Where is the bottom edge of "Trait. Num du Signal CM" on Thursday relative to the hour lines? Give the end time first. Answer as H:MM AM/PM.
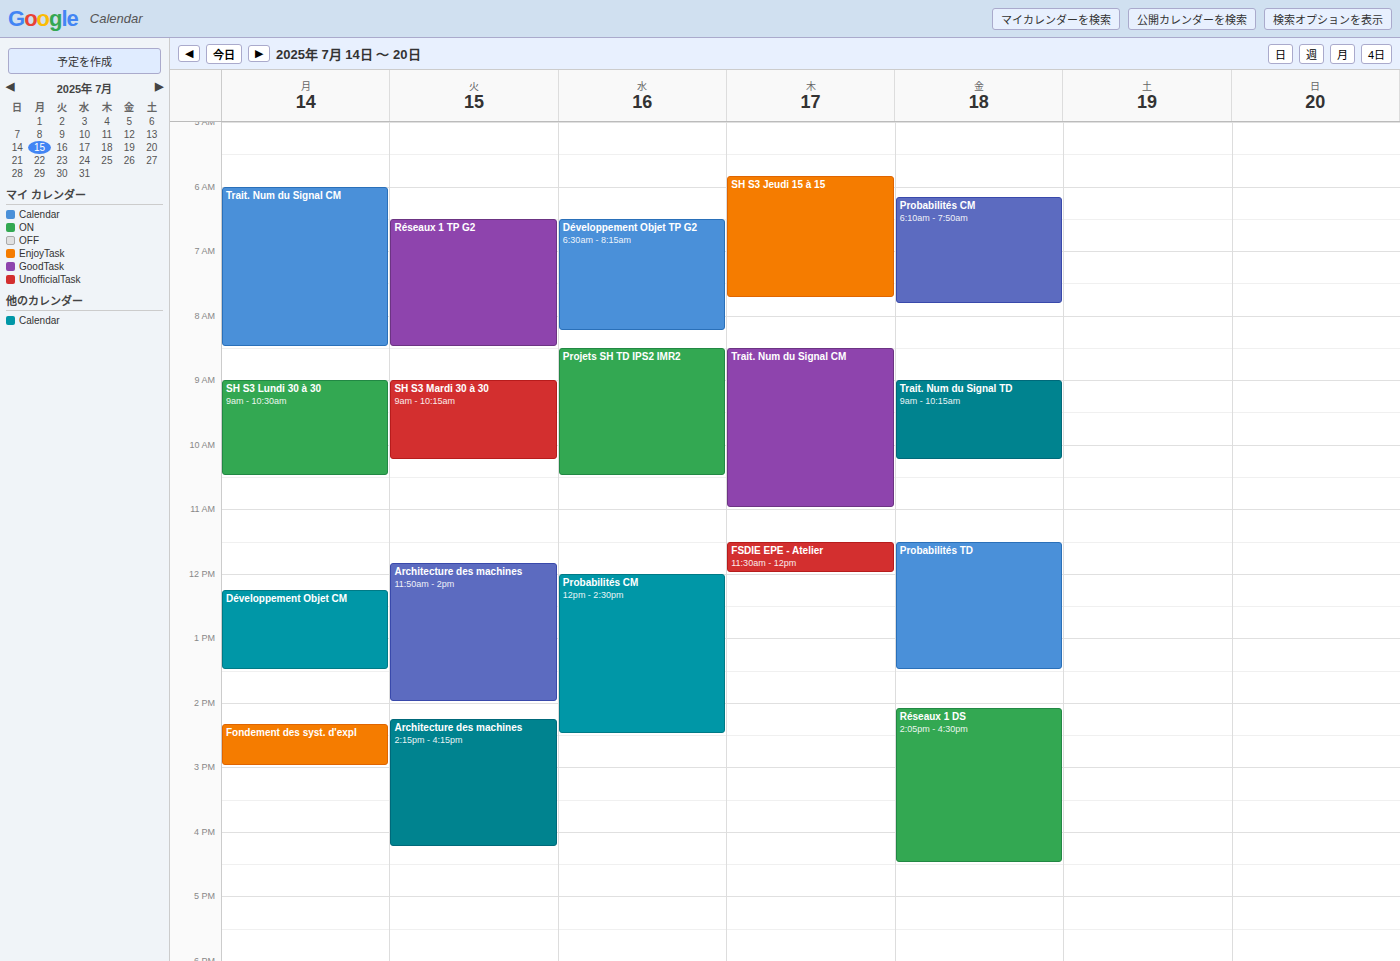
11:00 AM -- exactly on the 11 AM line.